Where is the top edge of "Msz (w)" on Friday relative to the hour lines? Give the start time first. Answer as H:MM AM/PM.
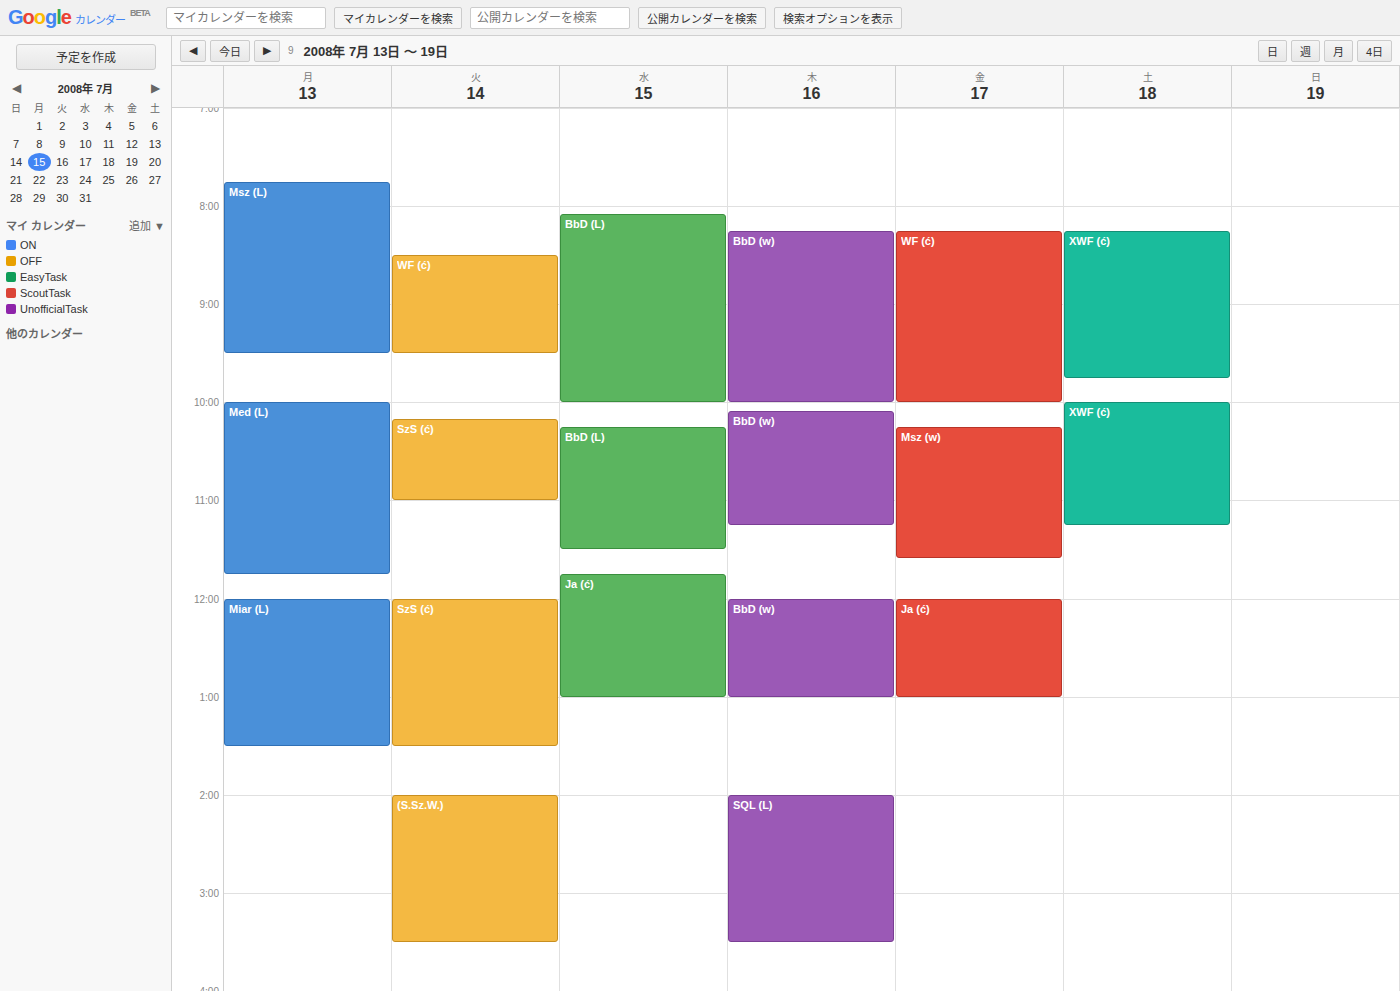
10:15 AM -- neither: a quarter of the way from the 10 AM line to the 11 AM line.